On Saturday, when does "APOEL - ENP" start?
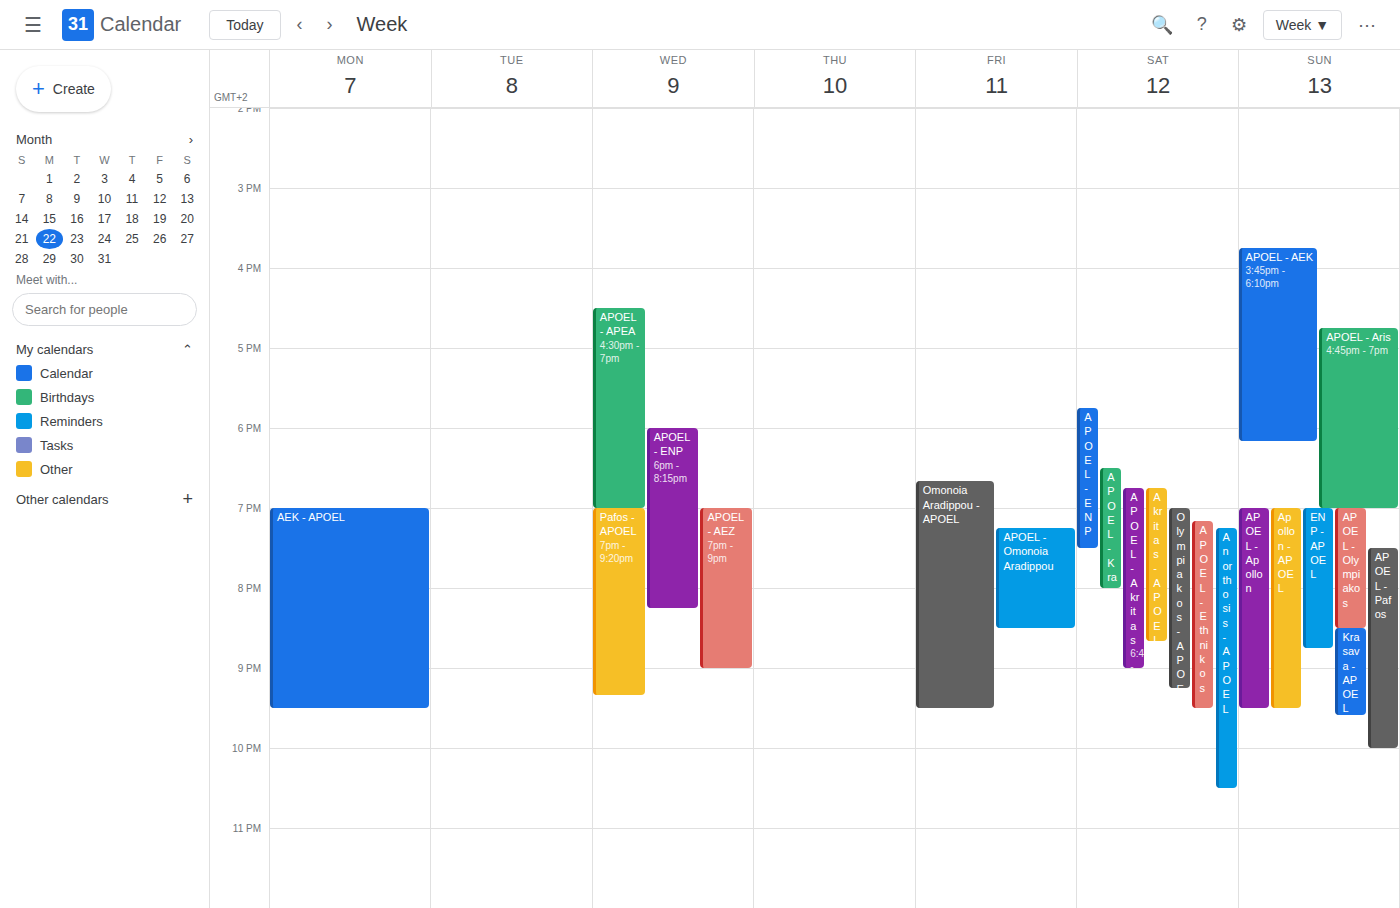
17:45